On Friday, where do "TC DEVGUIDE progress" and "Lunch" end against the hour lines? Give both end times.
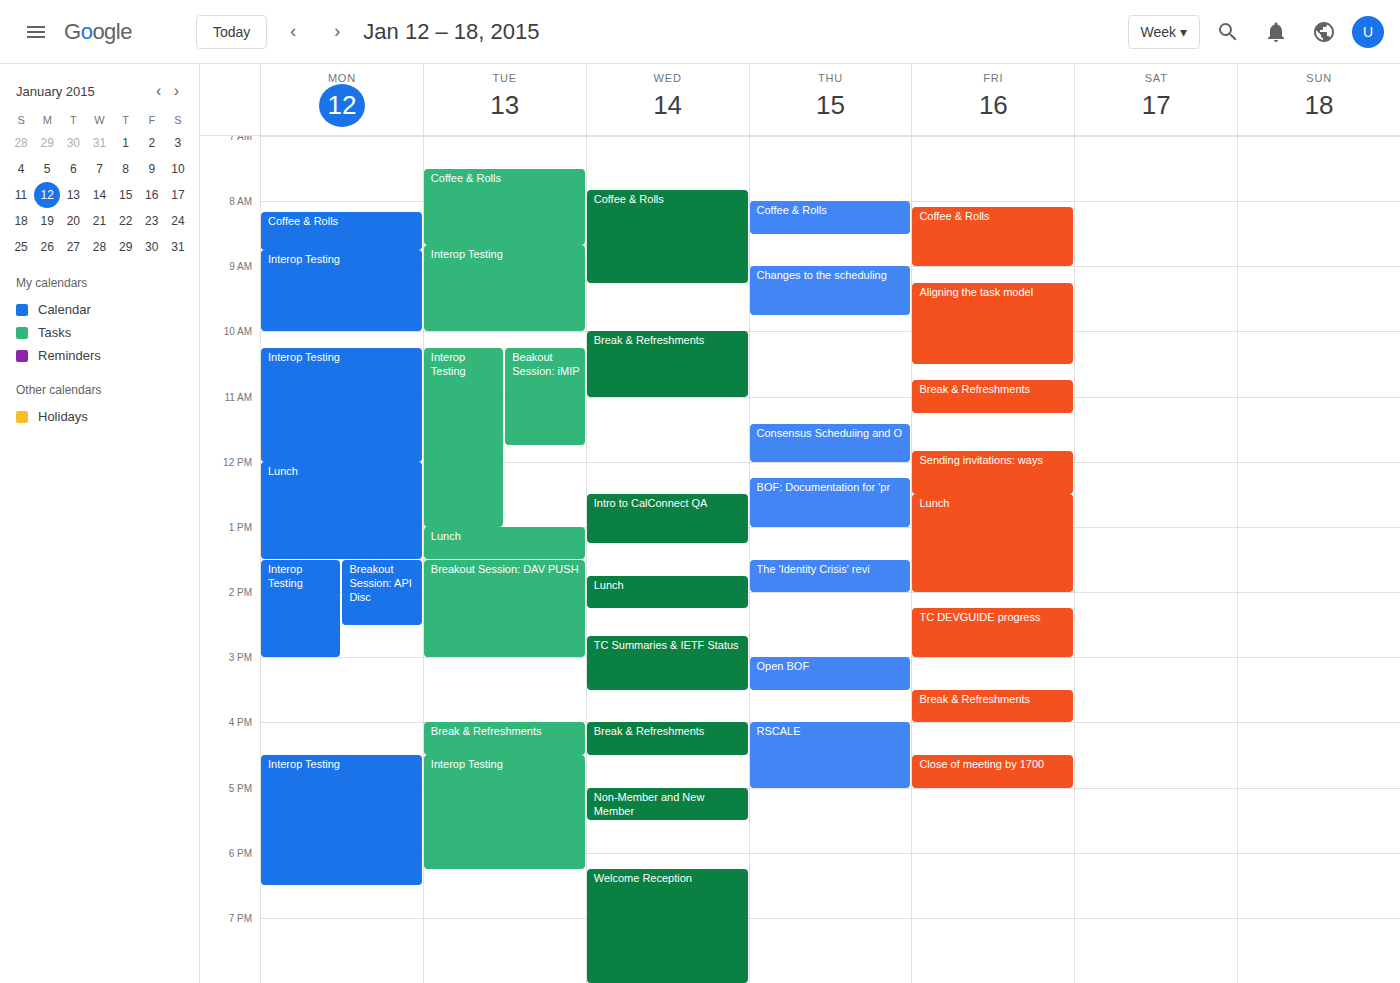
"TC DEVGUIDE progress": 3:00 PM, exactly on the 3 PM line. "Lunch": 2:00 PM, exactly on the 2 PM line.